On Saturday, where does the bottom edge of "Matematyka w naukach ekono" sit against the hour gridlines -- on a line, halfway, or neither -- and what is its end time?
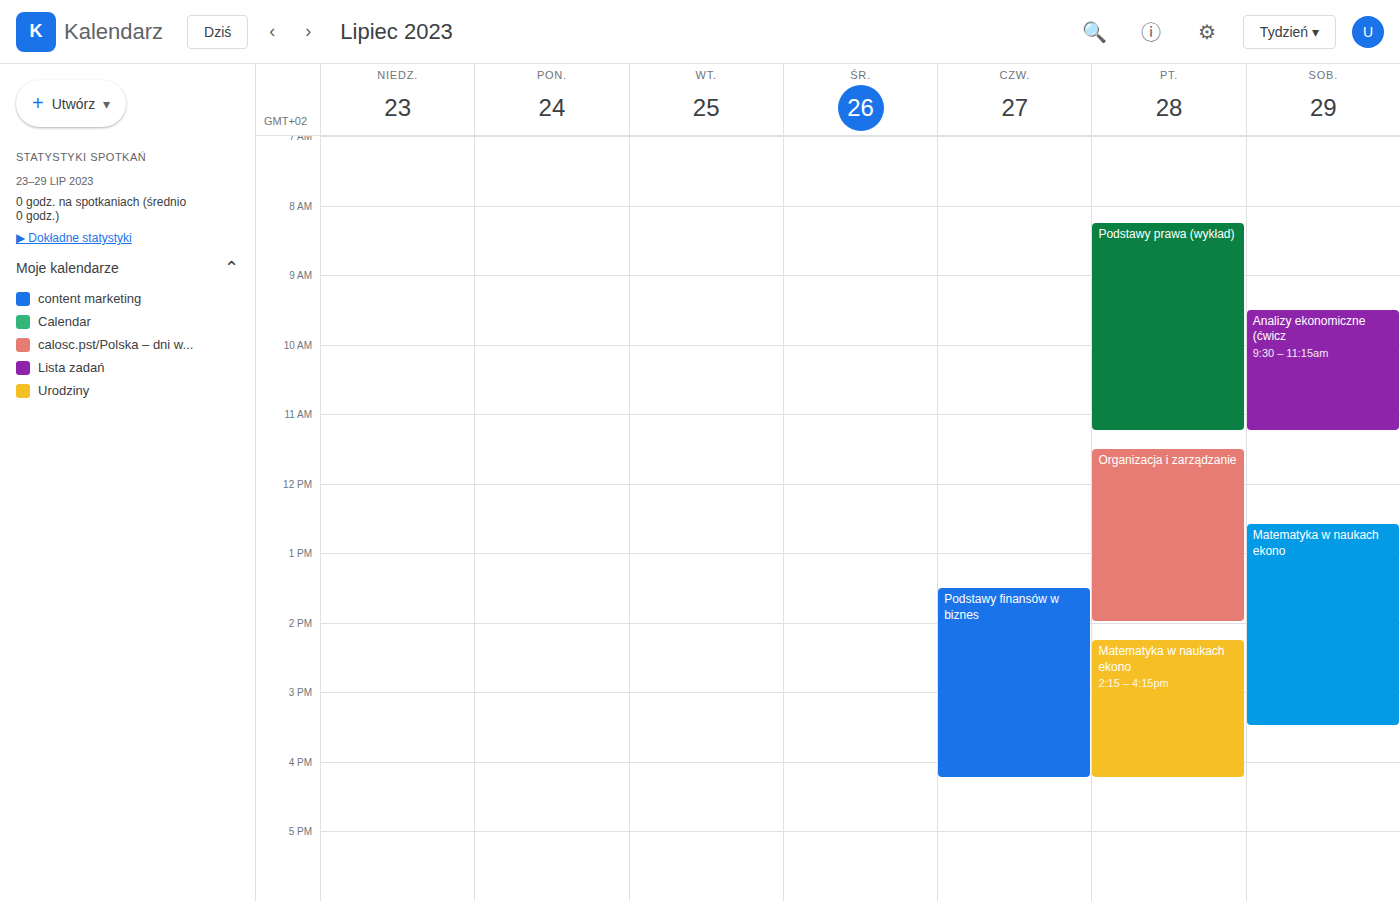
3:30 PM -- halfway between the 3 PM and 4 PM lines.